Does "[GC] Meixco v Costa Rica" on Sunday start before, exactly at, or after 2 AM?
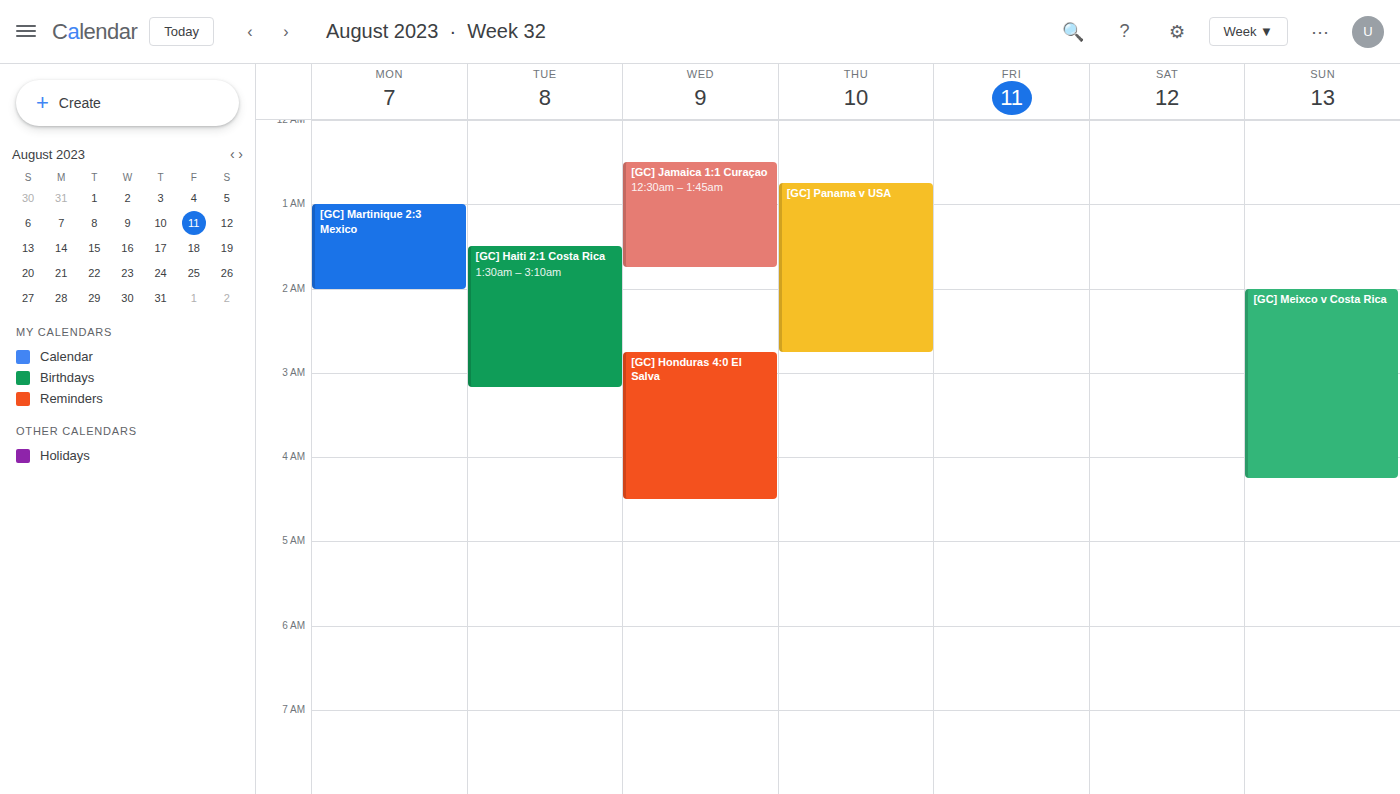
2:00 AM -- exactly at 2 AM, on the 2 AM line.